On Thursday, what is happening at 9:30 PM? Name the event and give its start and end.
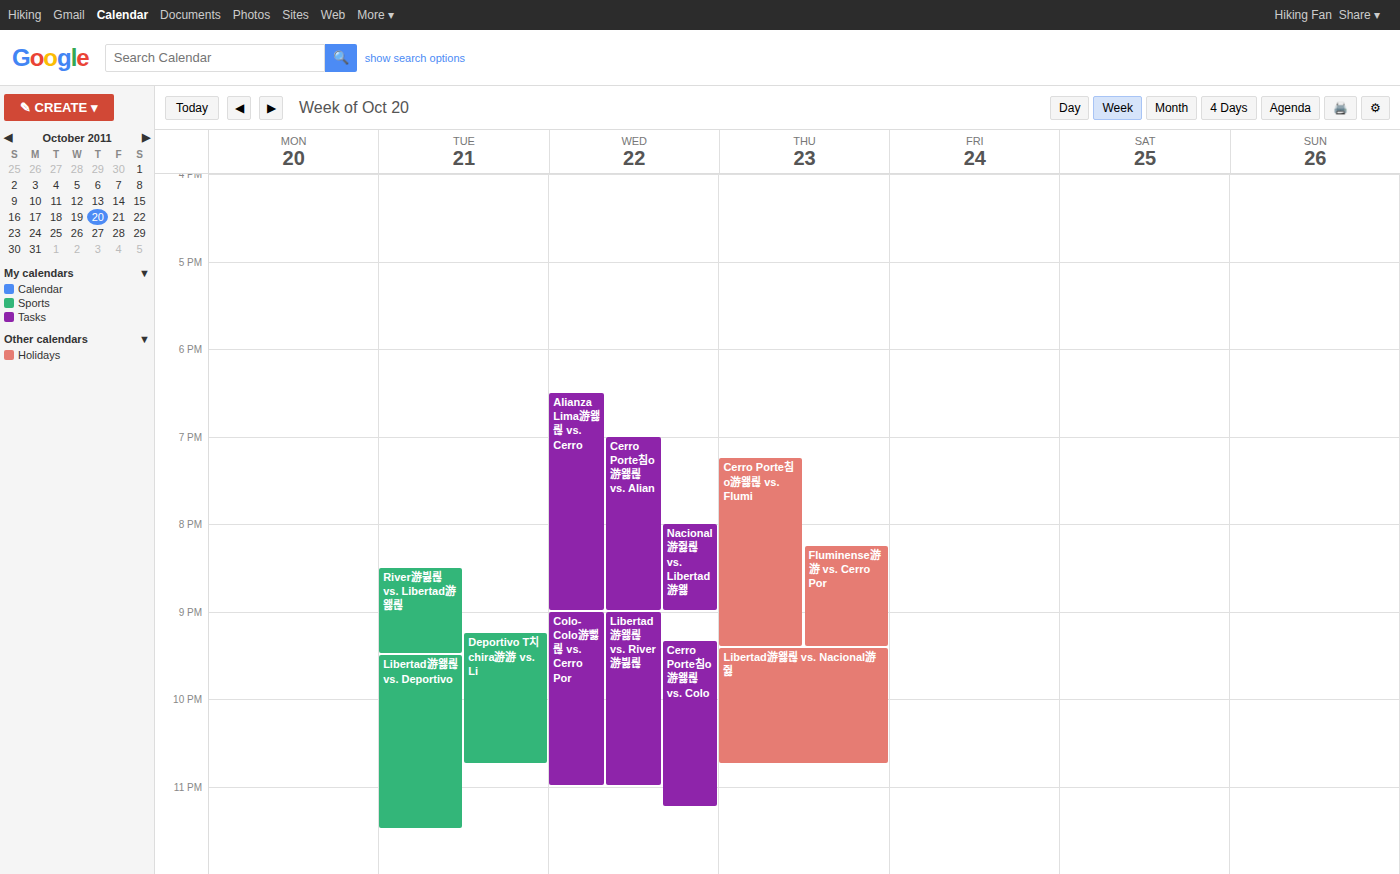
"Libertad游왫릖 vs. Nacional游쥟", 9:25 PM to 10:45 PM